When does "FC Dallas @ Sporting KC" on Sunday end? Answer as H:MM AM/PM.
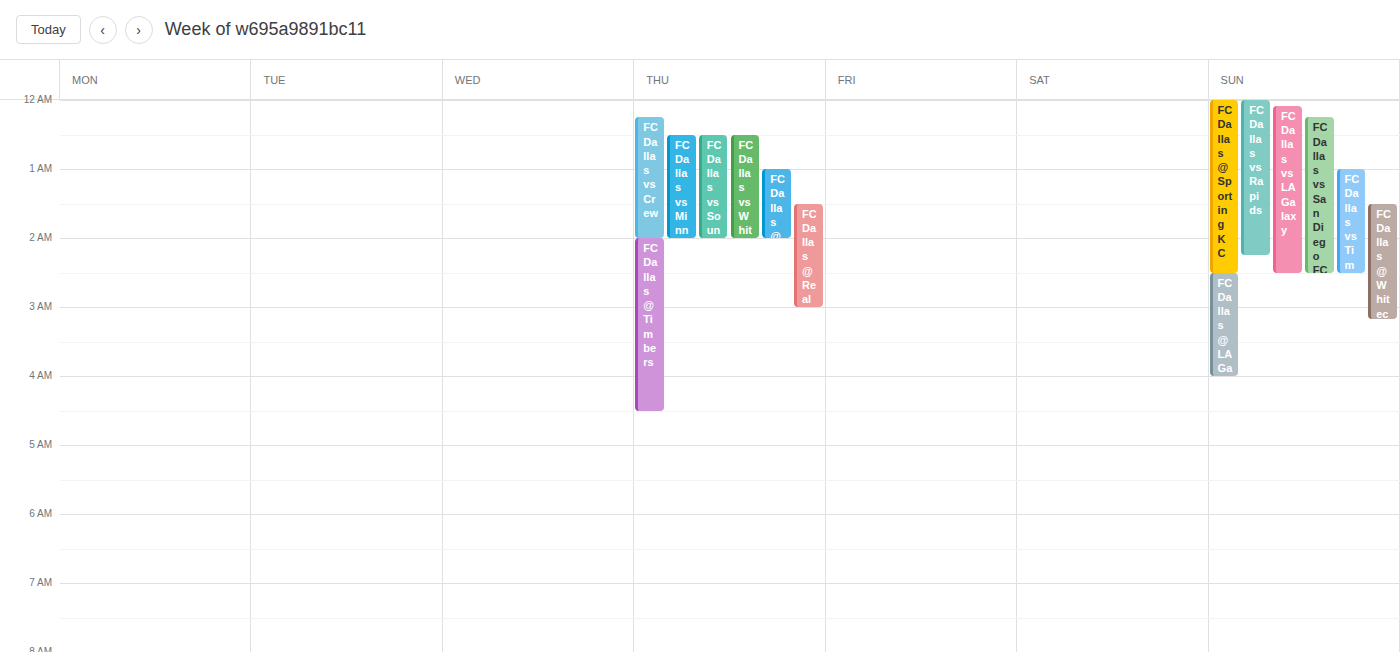
2:30 AM